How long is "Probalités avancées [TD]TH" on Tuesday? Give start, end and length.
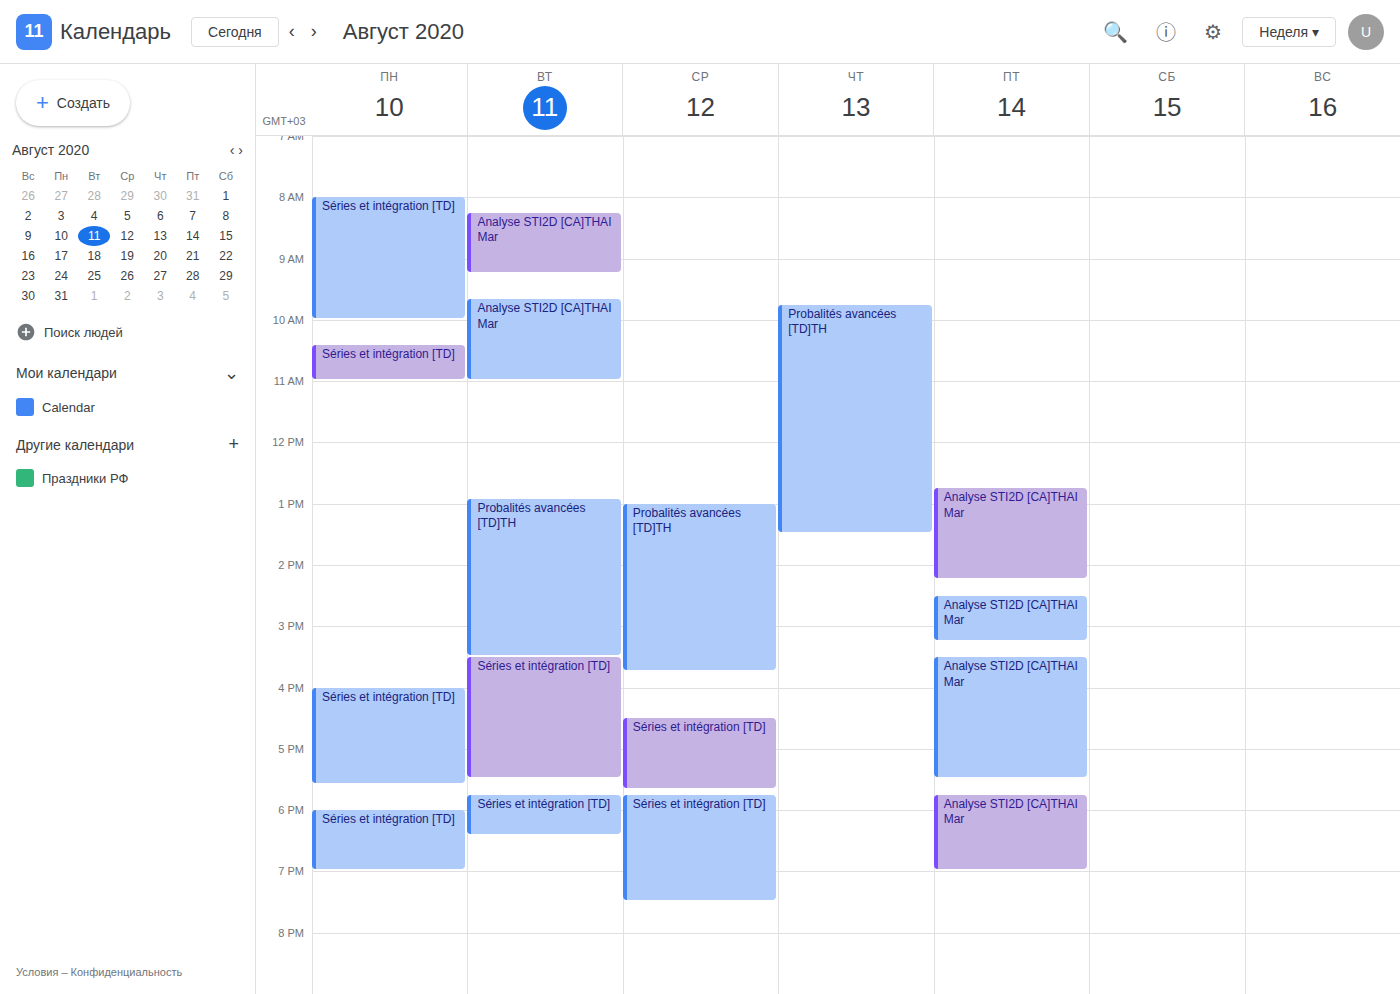
12:55 PM to 3:30 PM, 2 hours 35 minutes